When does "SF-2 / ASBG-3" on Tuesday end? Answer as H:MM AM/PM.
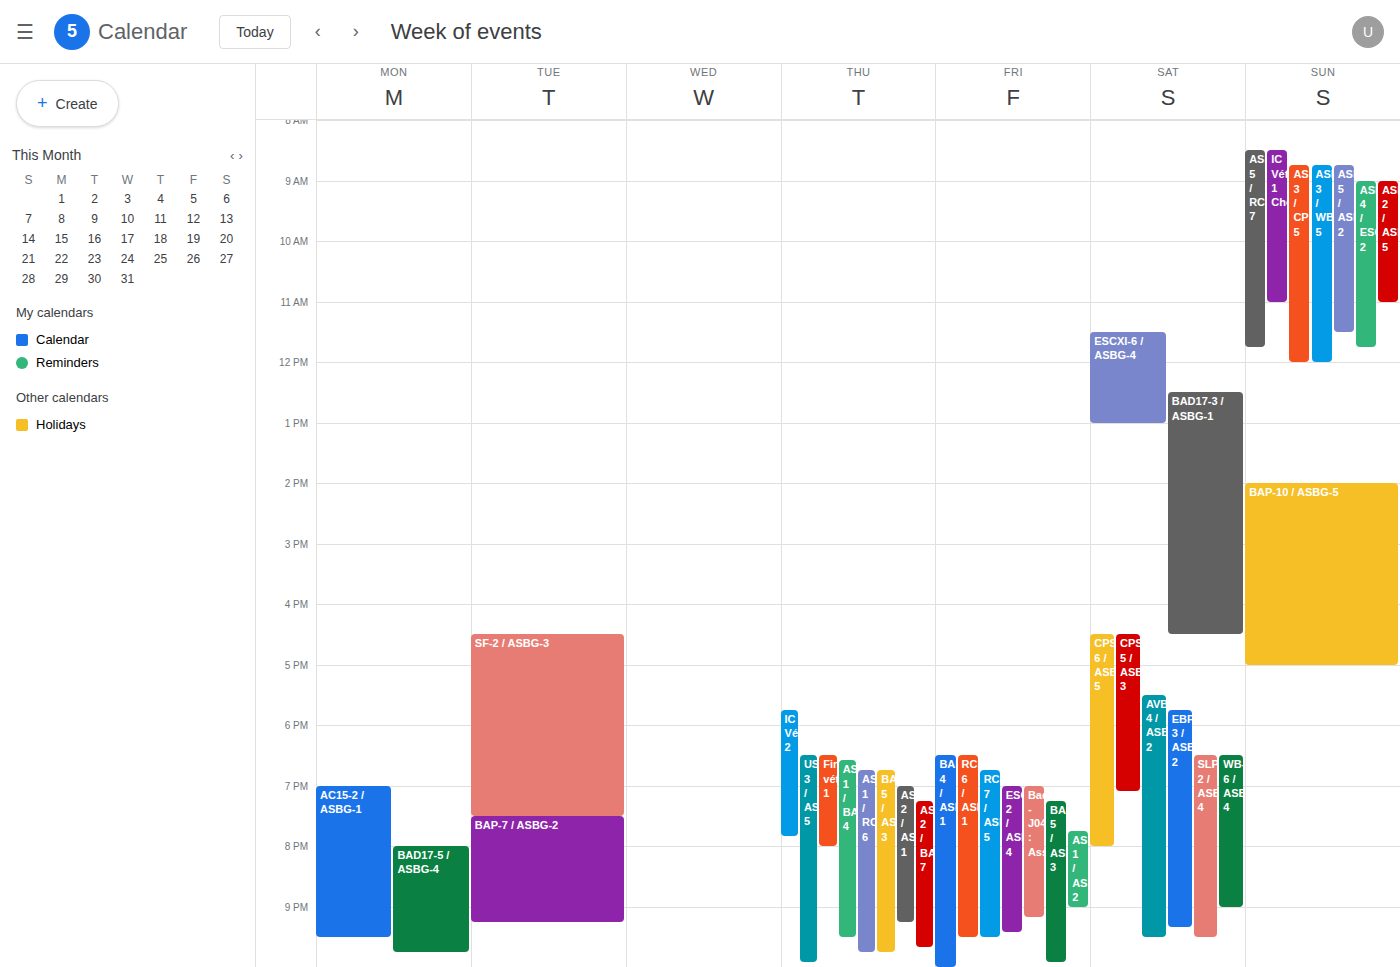
7:30 PM